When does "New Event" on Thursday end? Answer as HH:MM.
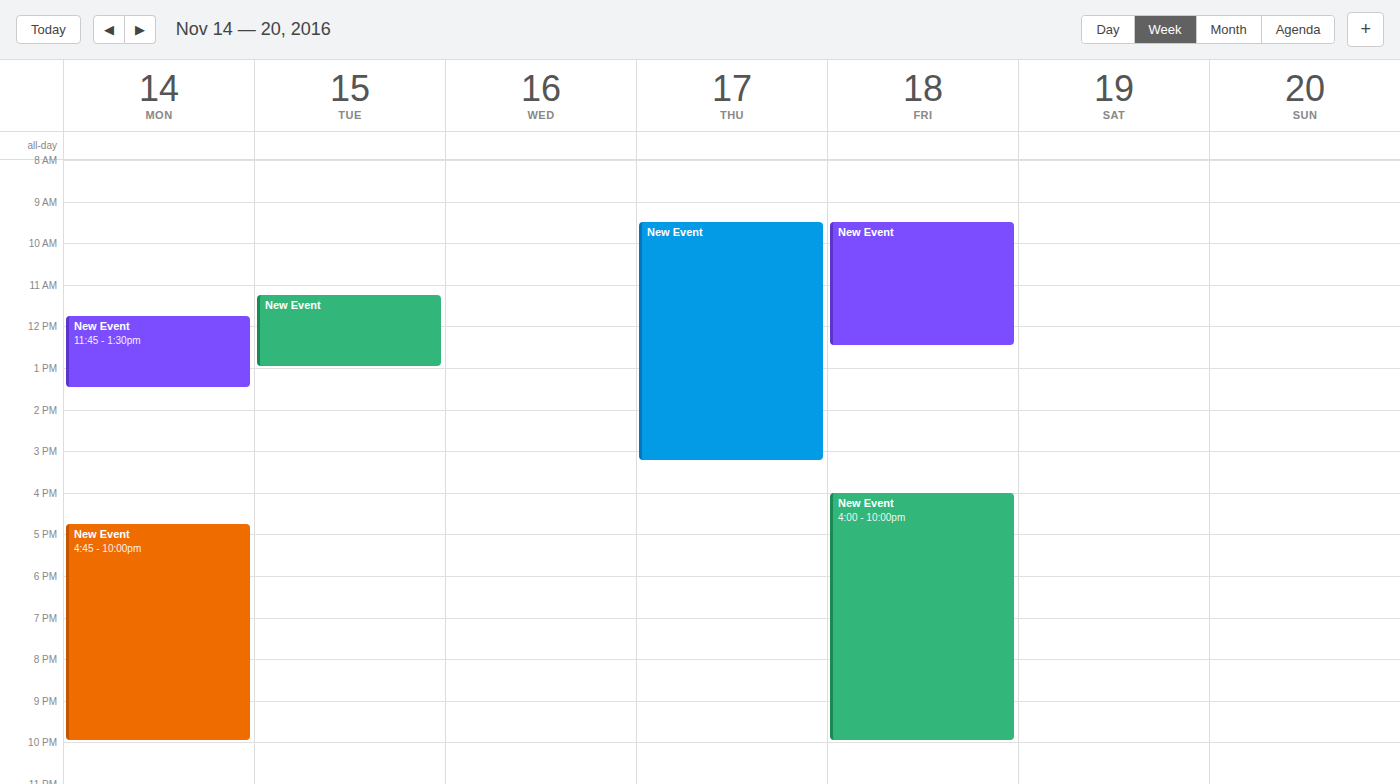
15:15